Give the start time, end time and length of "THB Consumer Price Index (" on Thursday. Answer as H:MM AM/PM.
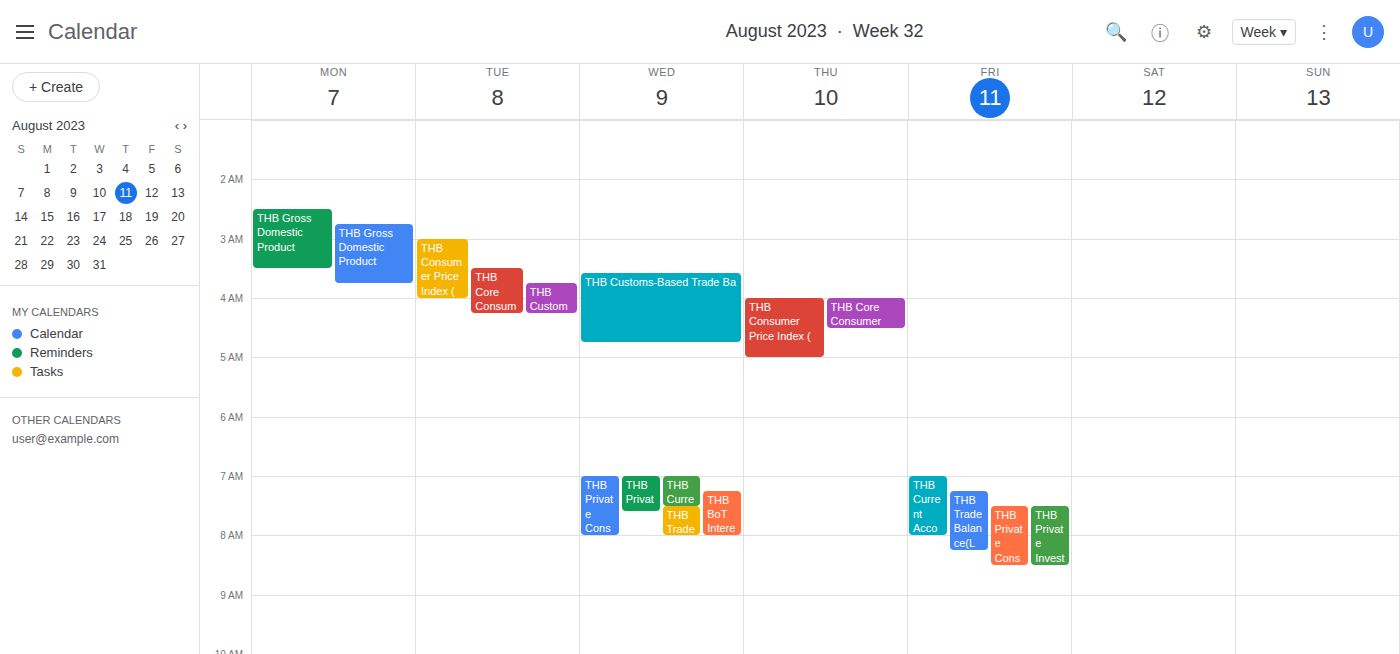
4:00 AM to 5:00 AM, 1 hour